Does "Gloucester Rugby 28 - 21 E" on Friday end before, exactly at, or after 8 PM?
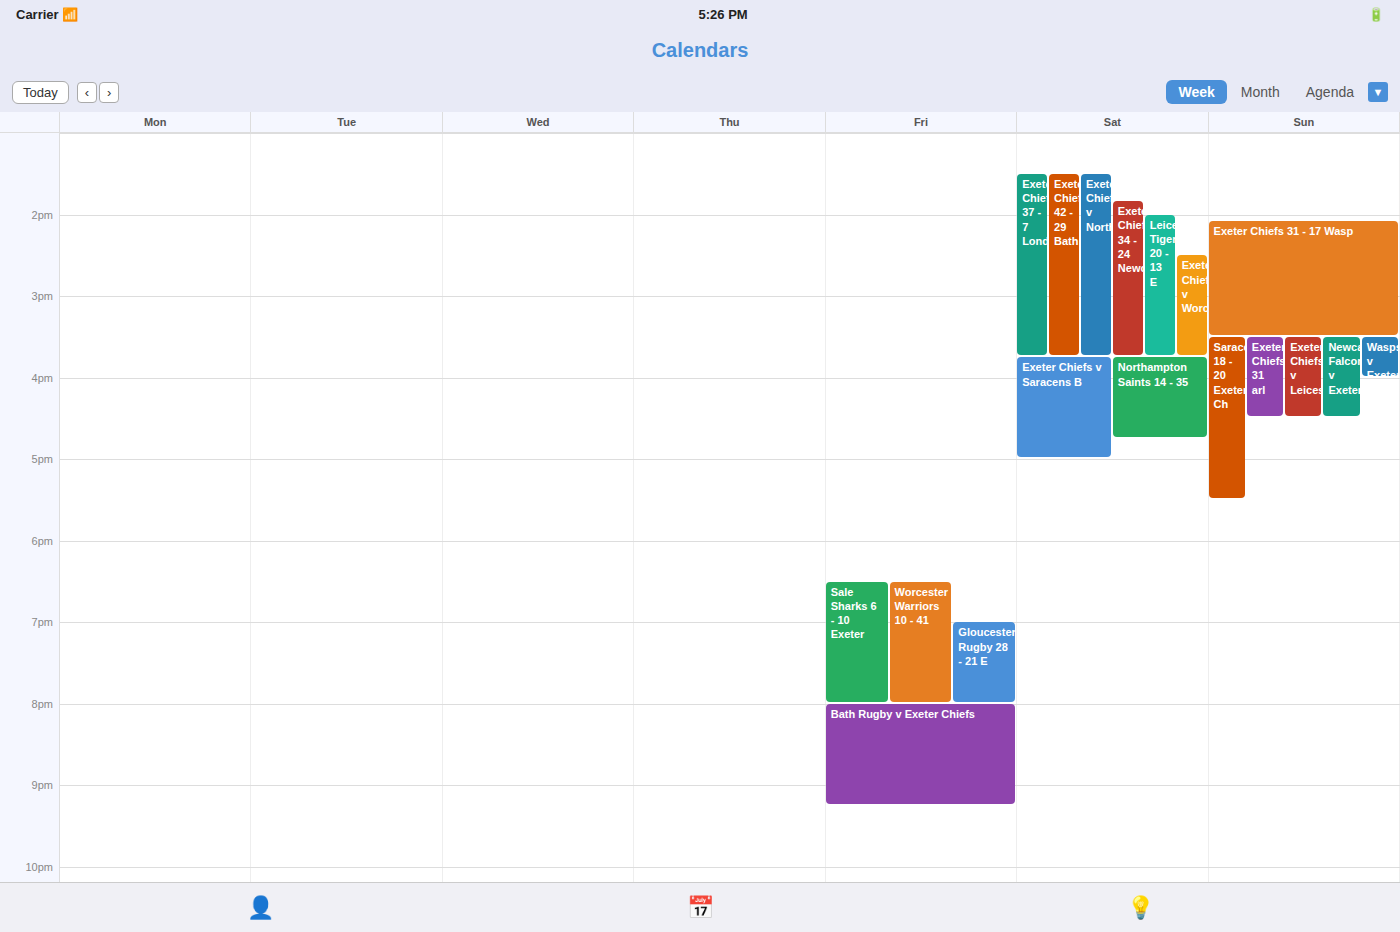
8:00 PM -- exactly at 8 PM, on the 8 PM line.